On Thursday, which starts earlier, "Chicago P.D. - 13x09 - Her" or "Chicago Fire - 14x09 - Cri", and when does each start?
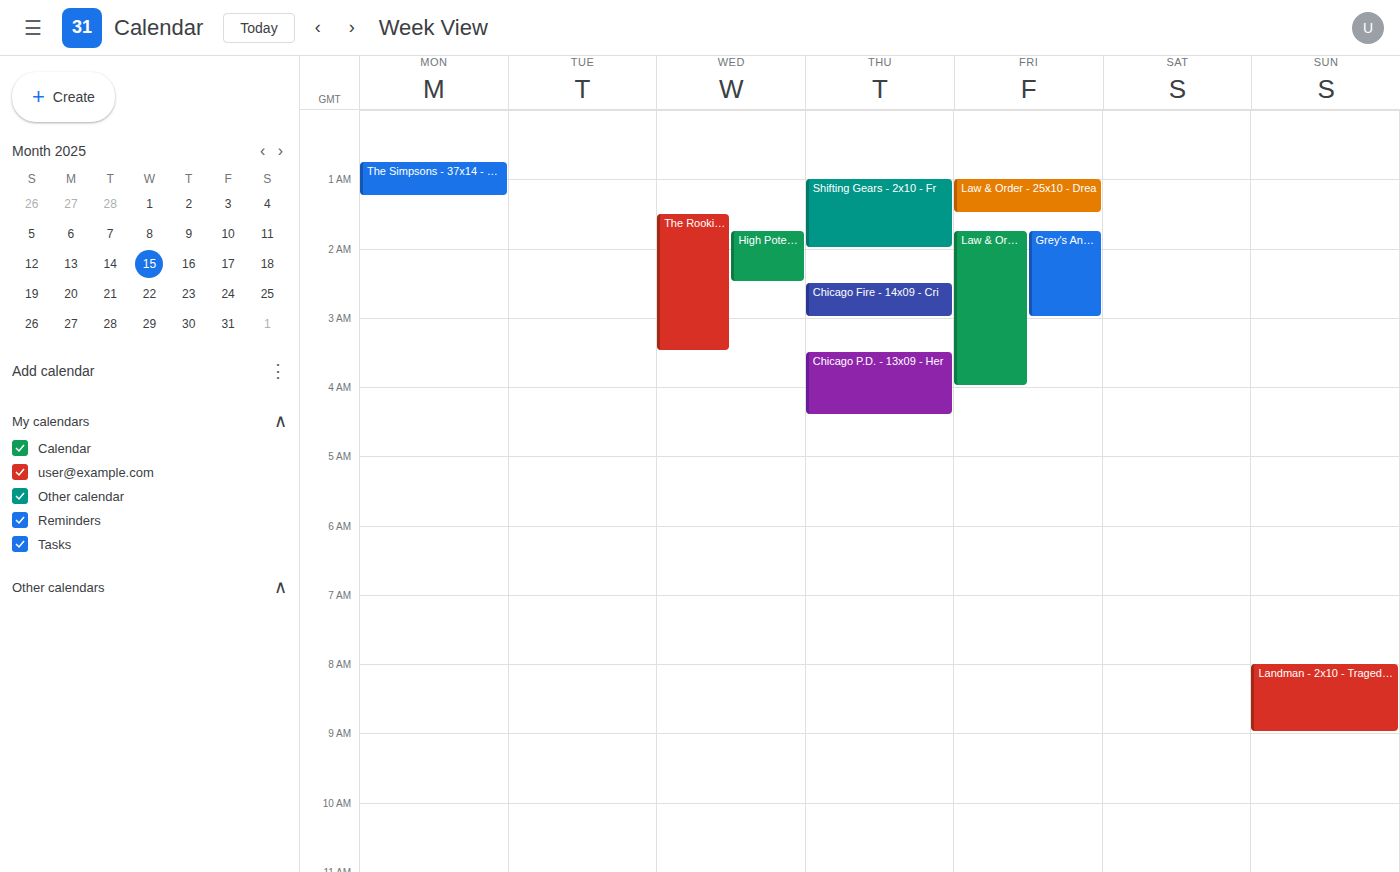
"Chicago Fire - 14x09 - Cri" 02:30; "Chicago P.D. - 13x09 - Her" 03:30.